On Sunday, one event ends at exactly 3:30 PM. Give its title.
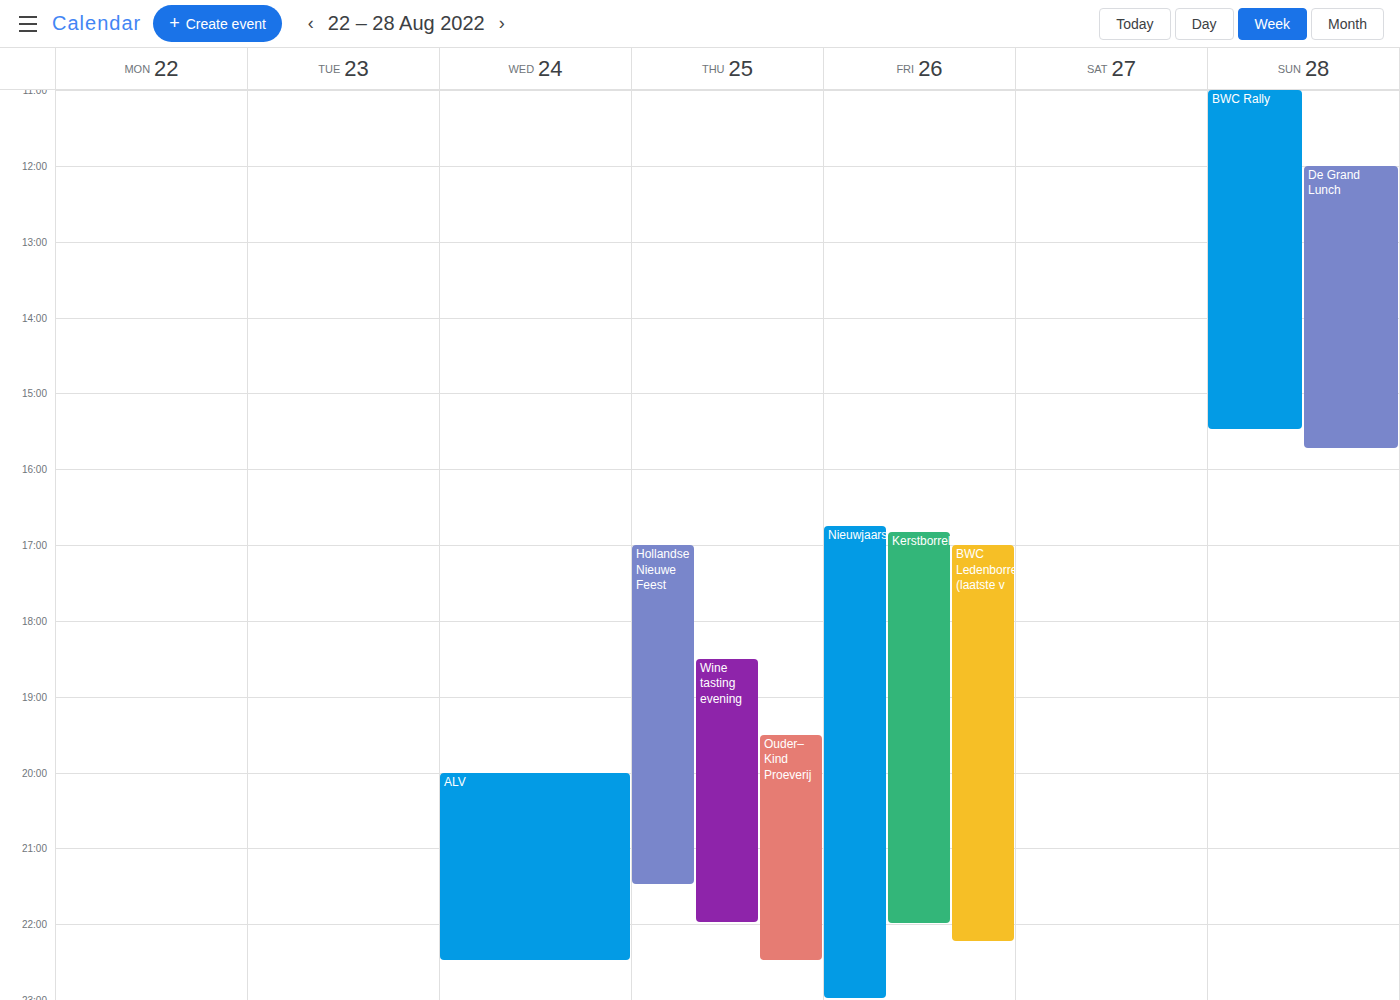
"BWC Rally"